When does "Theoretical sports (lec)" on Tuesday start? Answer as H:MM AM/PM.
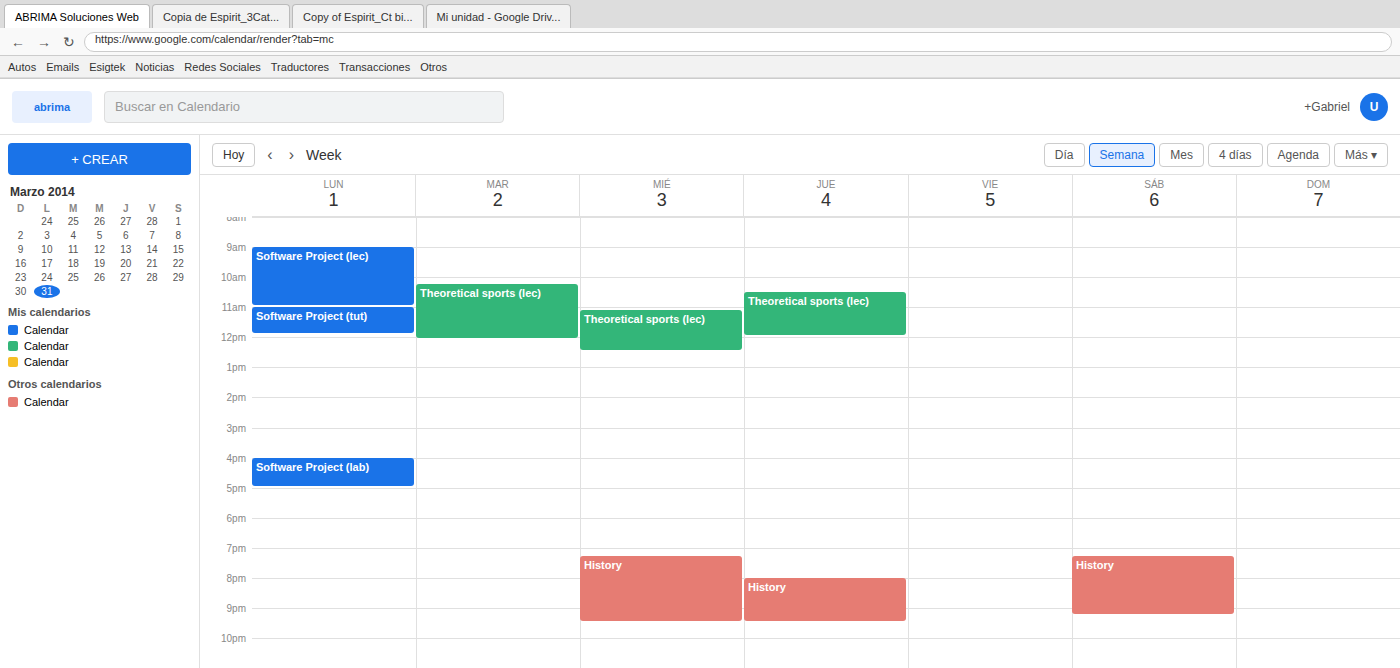
10:15 AM